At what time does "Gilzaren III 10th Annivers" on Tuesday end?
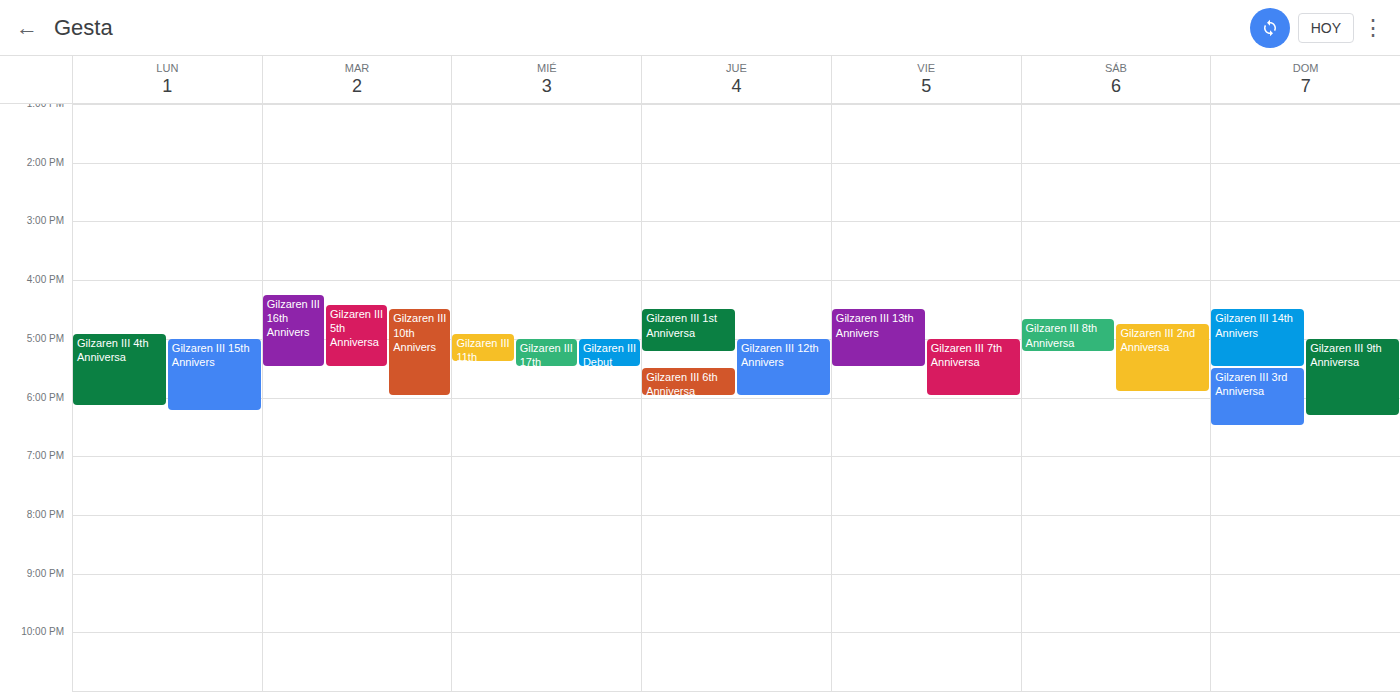
6:00 PM